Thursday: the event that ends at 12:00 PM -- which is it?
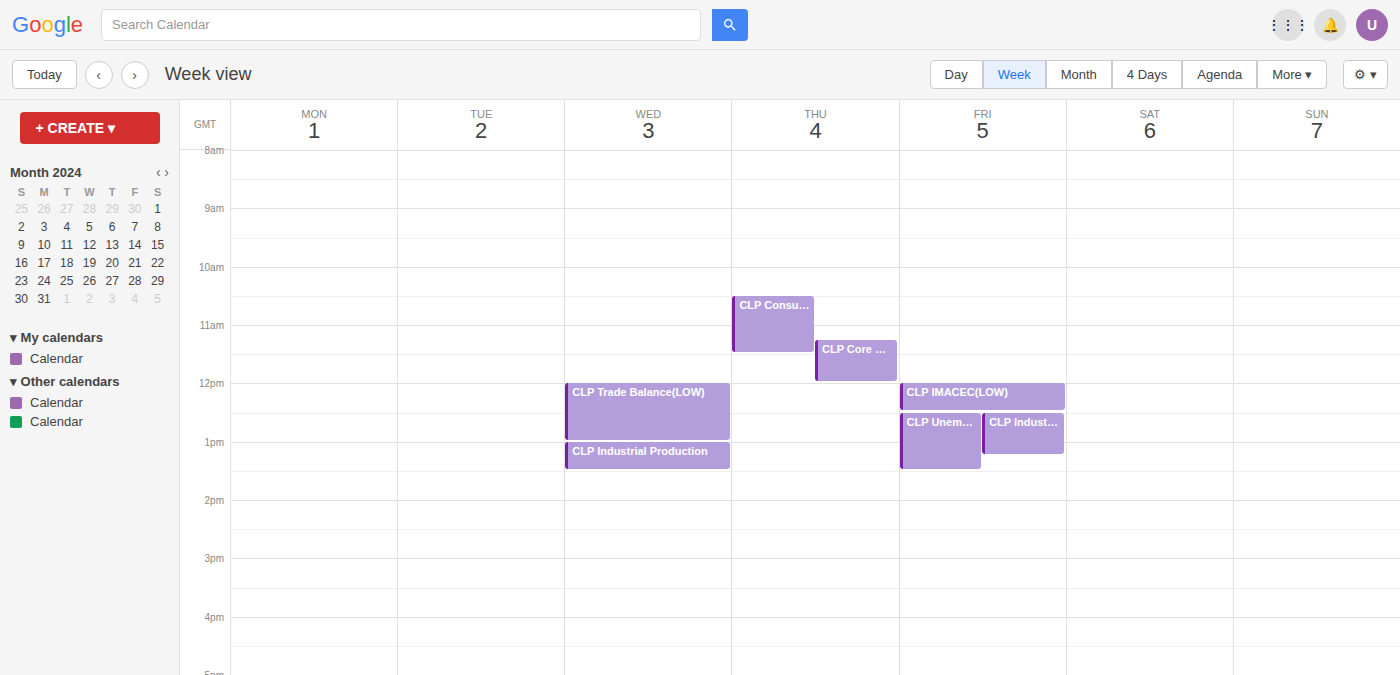
"CLP Core Consumer Price In"